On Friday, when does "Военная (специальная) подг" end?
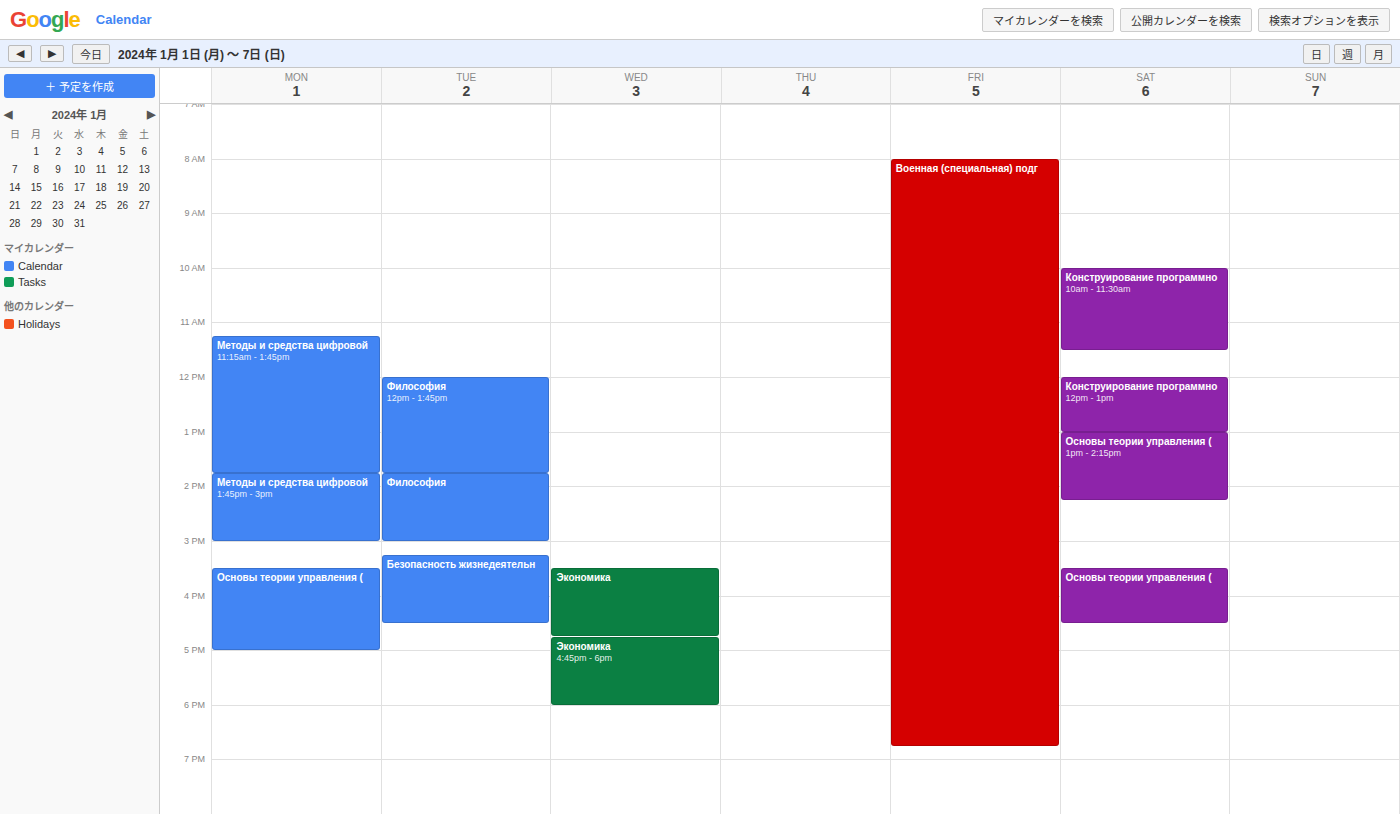
6:45 PM